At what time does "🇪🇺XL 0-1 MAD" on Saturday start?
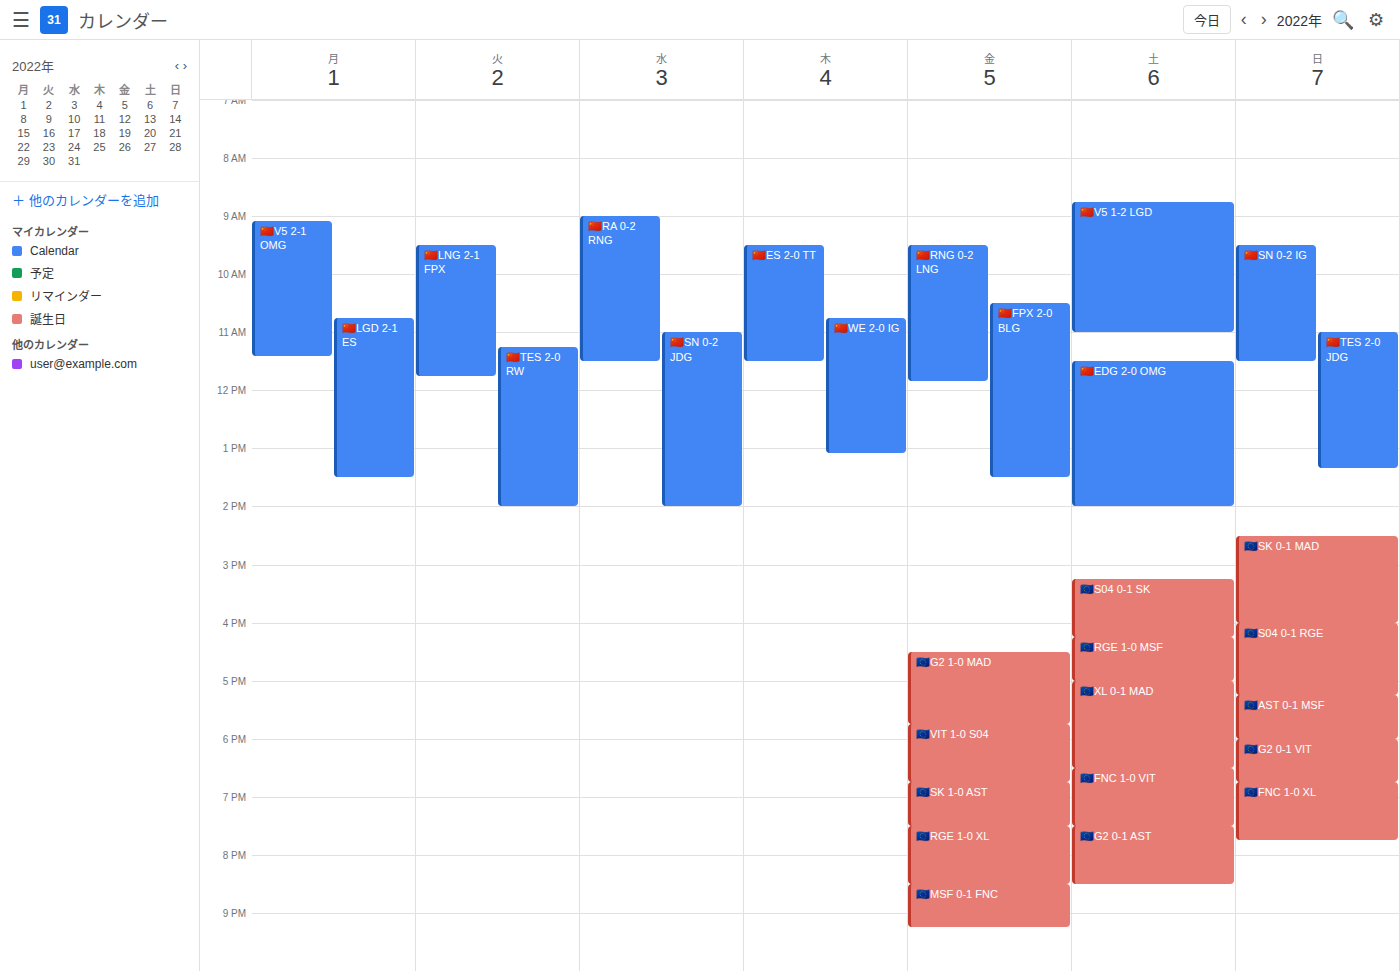
17:00